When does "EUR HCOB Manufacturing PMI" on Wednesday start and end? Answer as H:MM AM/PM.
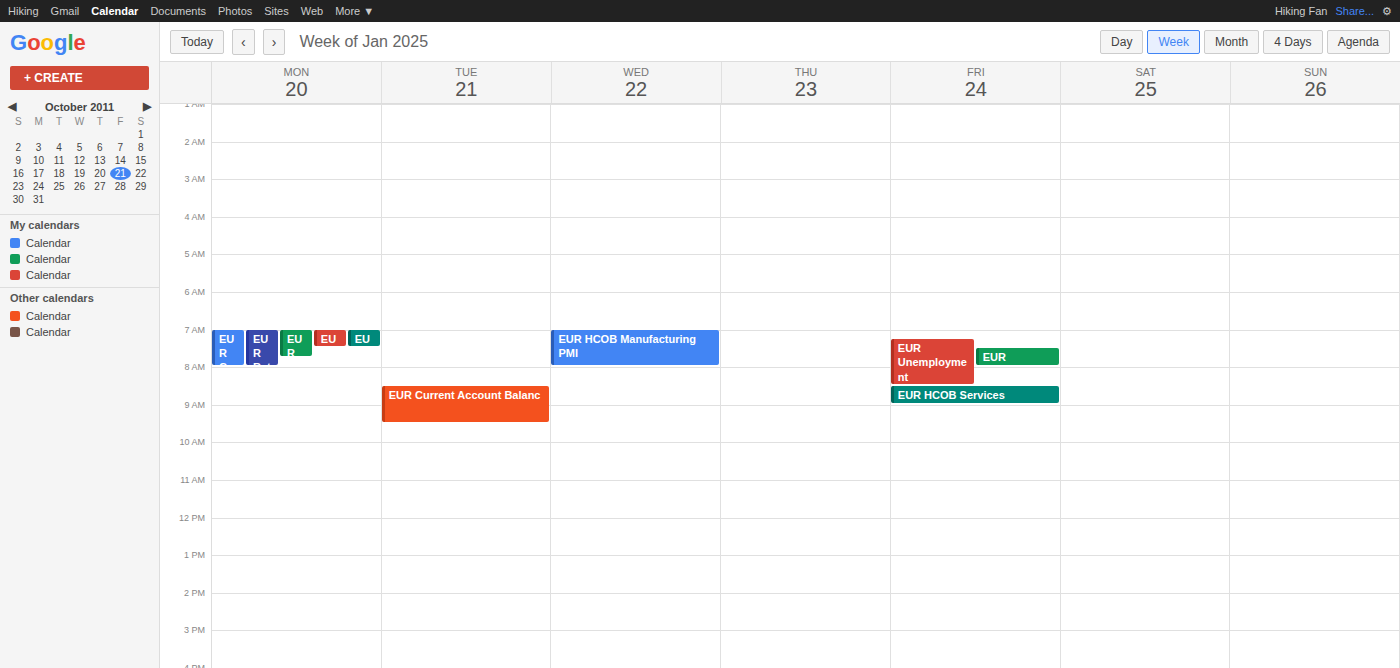
7:00 AM to 8:00 AM